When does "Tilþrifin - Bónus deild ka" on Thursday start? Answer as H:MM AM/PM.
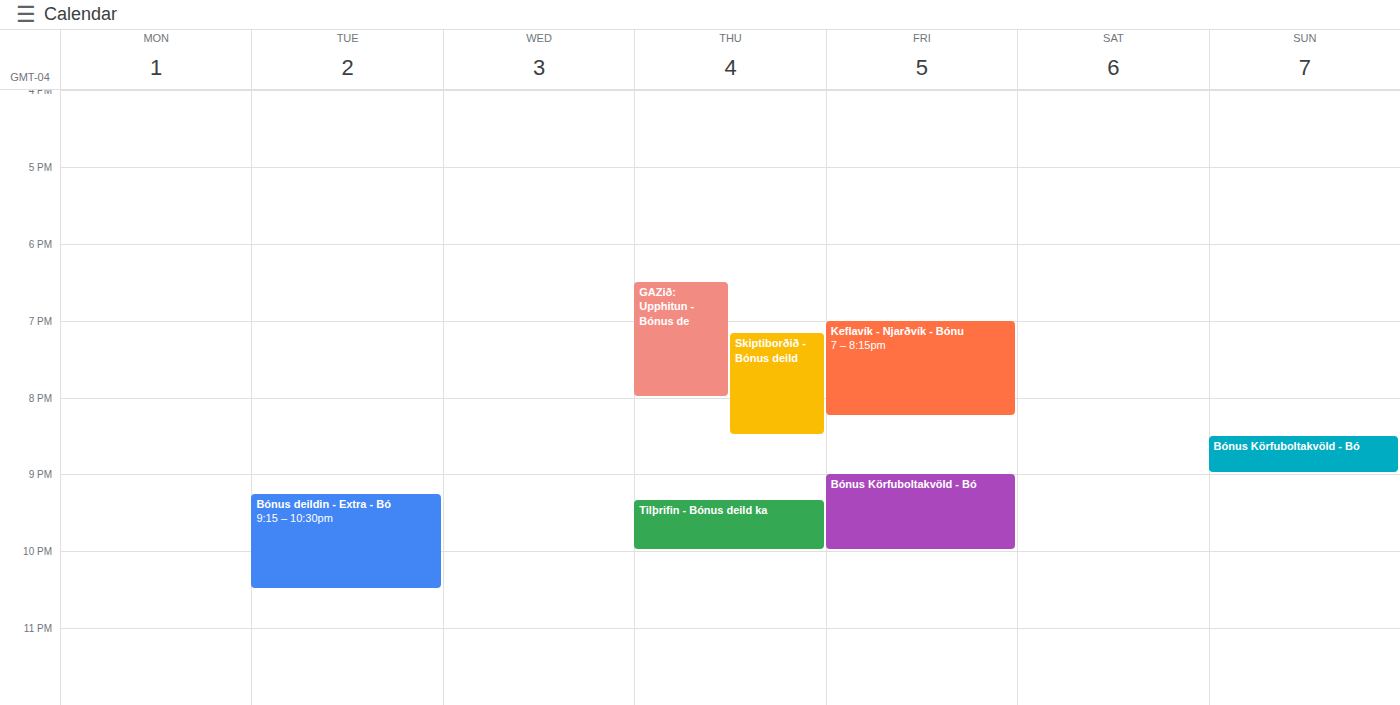
9:20 PM